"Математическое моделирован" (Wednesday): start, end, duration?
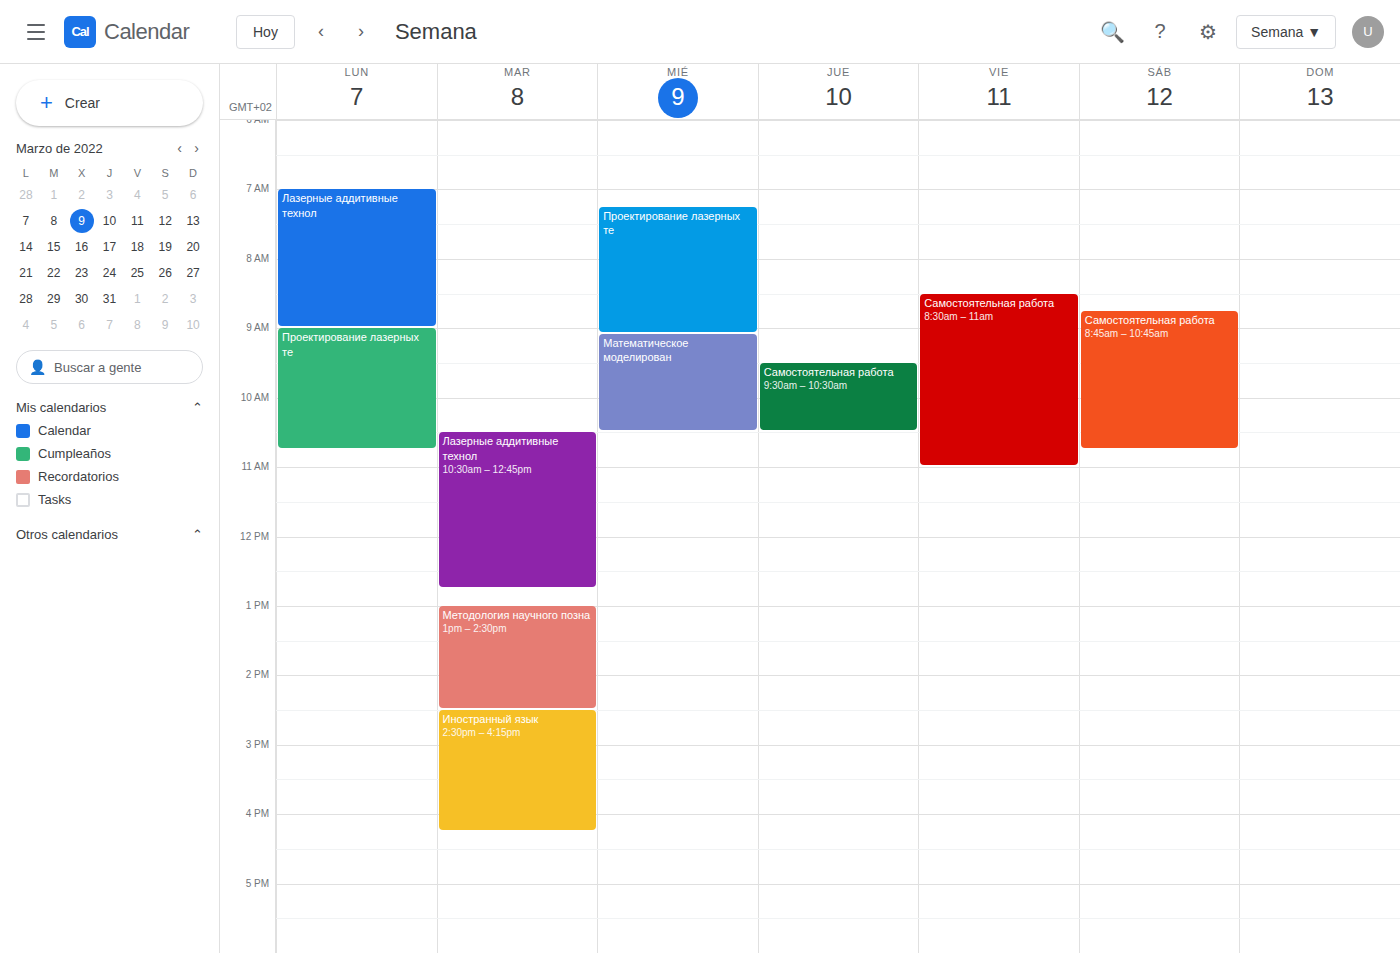
9:05 AM to 10:30 AM, 1 hour 25 minutes